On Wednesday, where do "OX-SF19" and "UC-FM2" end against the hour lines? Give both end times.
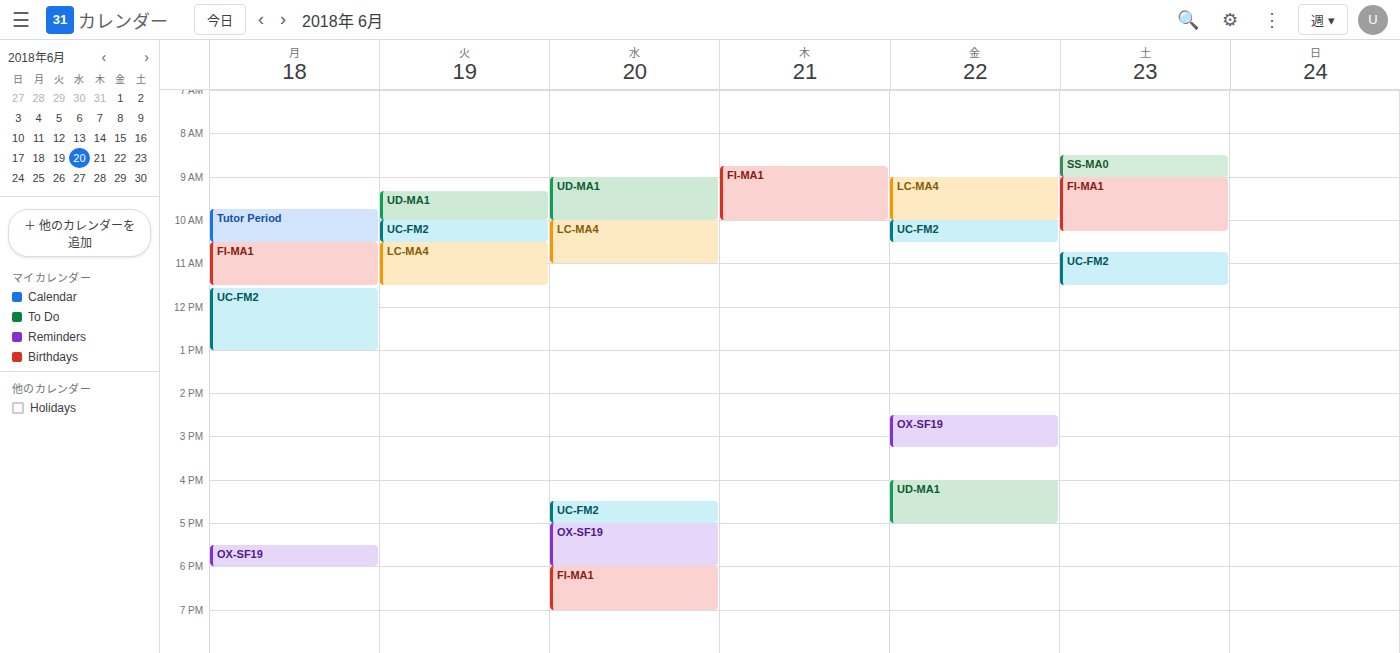
"OX-SF19": 6:00 PM, exactly on the 6 PM line. "UC-FM2": 5:00 PM, exactly on the 5 PM line.